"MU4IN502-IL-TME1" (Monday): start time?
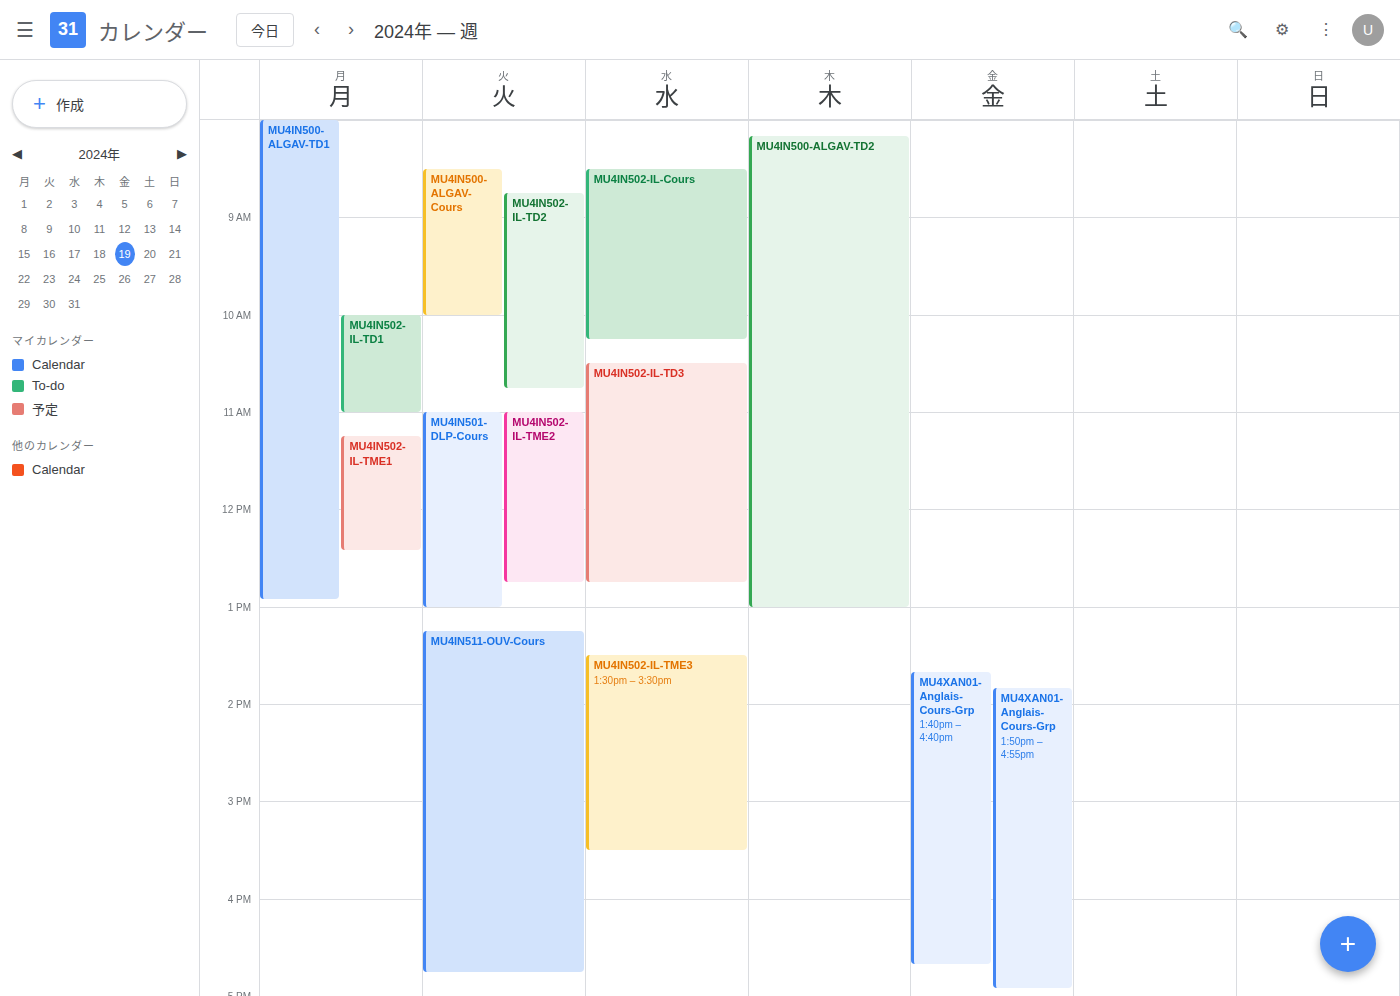
11:15